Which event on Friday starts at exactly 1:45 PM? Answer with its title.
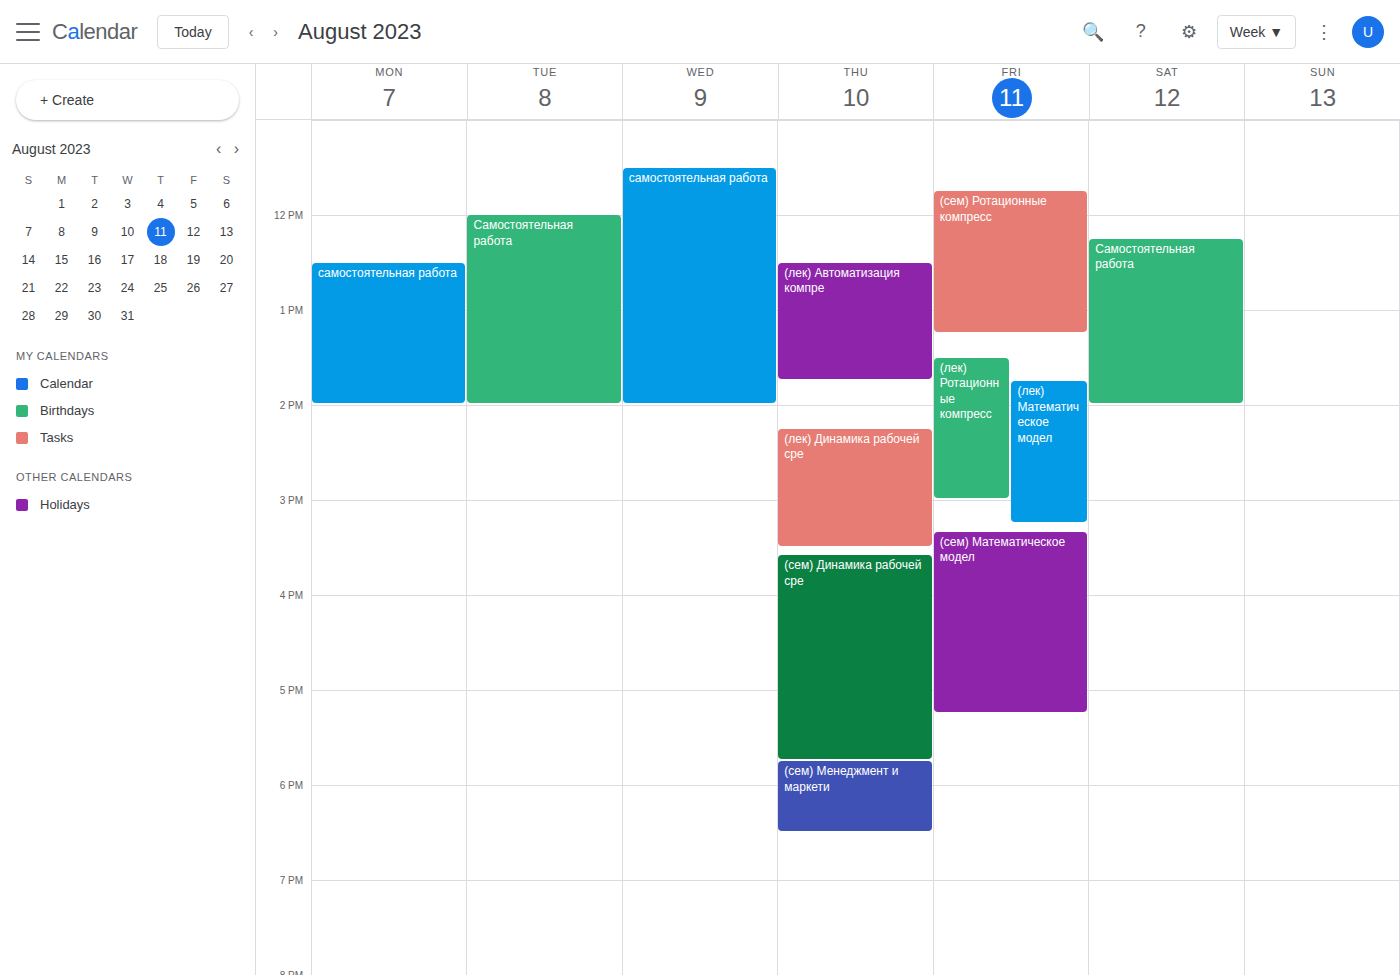
"(лек) Математическое модел"